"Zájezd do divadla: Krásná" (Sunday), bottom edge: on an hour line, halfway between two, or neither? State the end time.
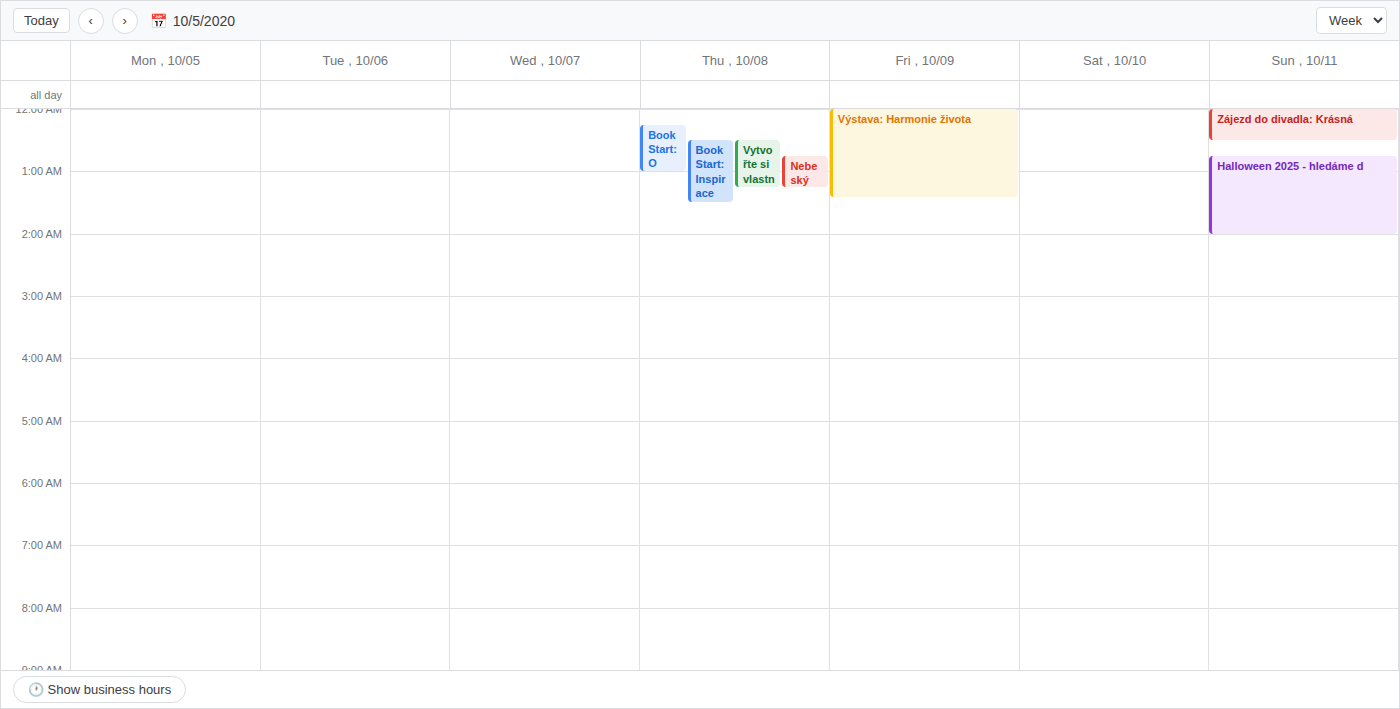
12:30 AM -- halfway between the 12 AM and 1 AM lines.